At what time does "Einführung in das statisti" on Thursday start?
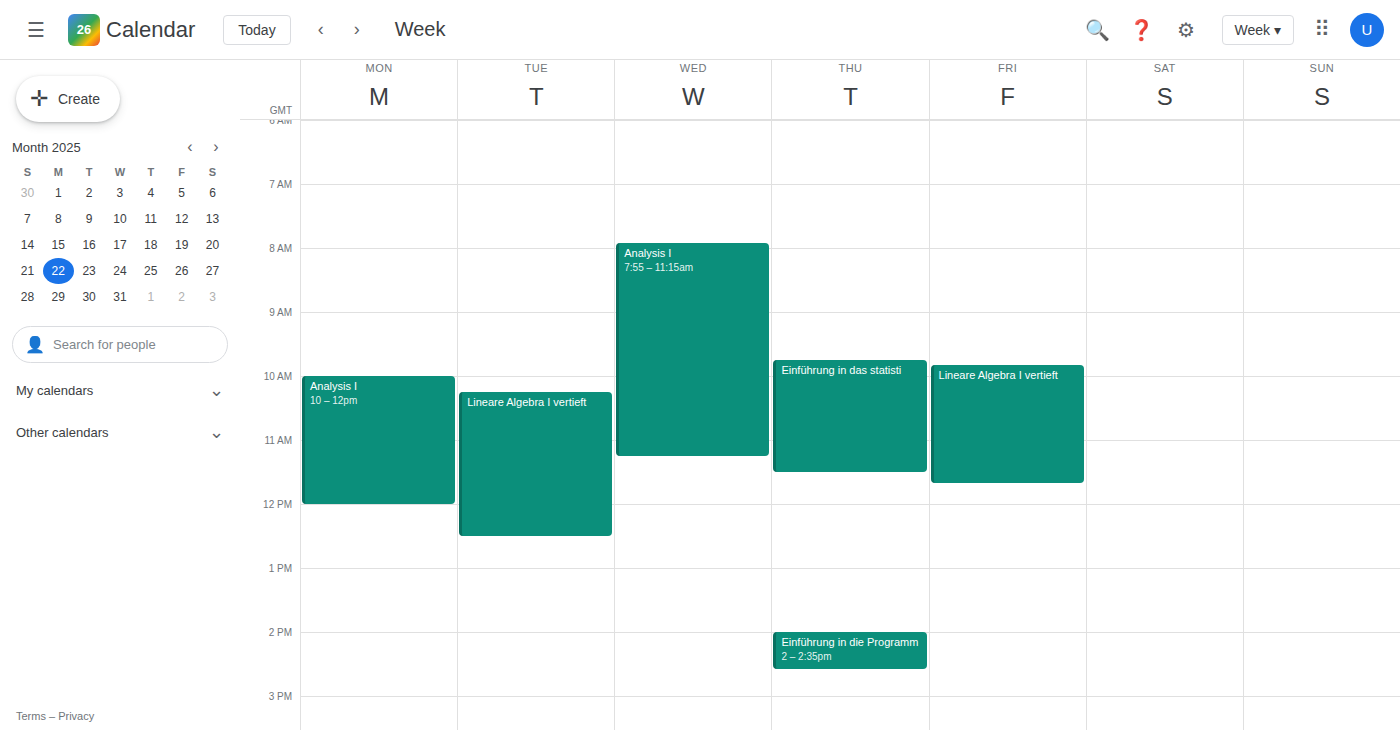
9:45 AM